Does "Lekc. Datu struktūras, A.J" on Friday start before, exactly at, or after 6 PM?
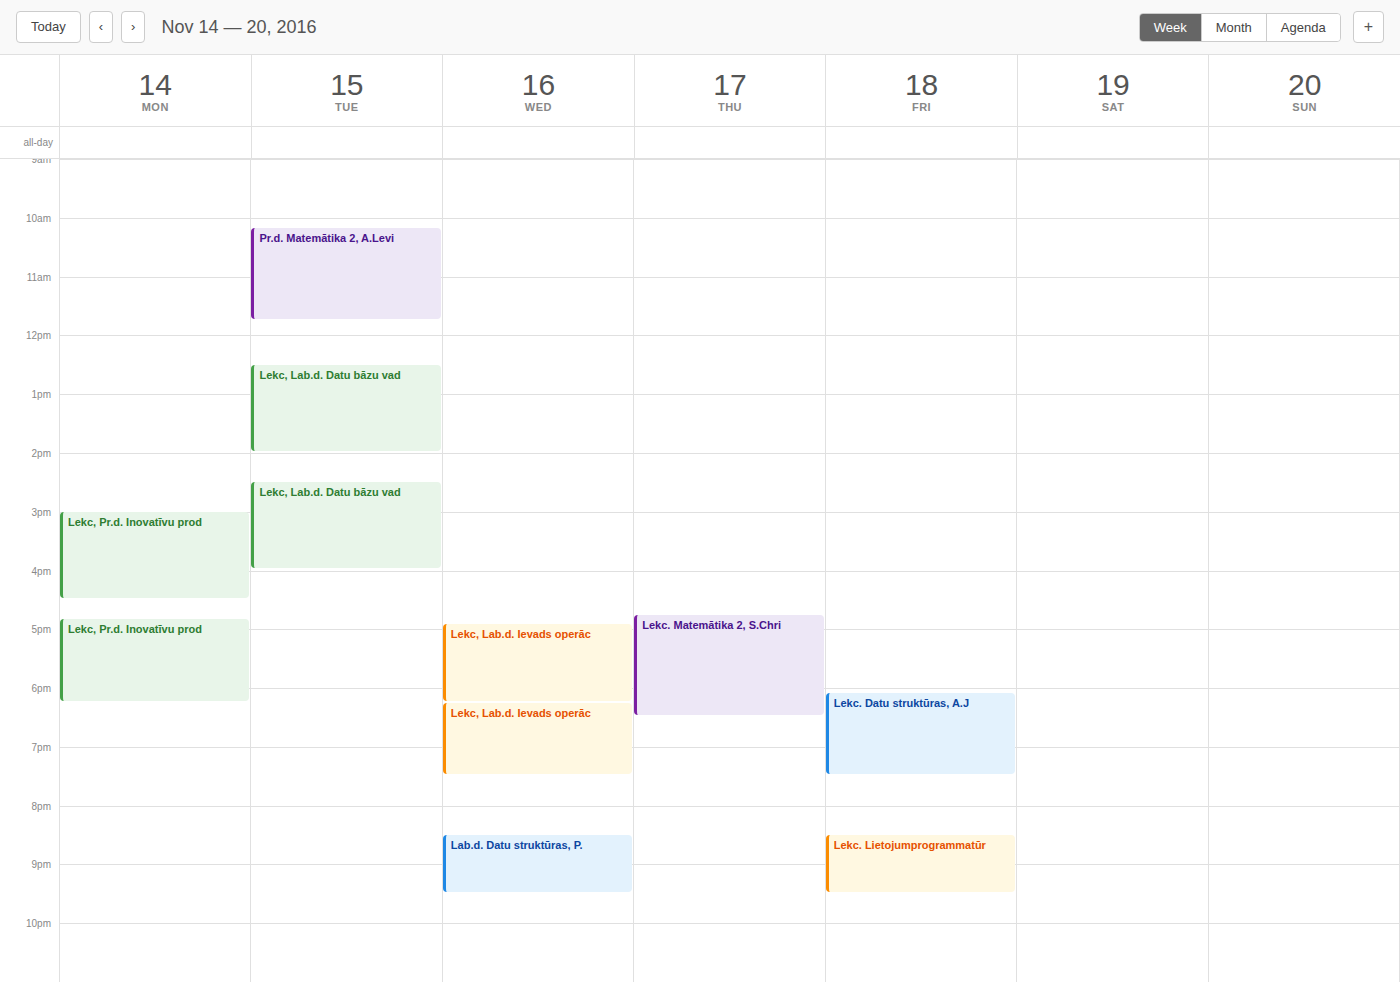
6:05 PM -- after 6 PM, 5 minutes below the 6 PM line.